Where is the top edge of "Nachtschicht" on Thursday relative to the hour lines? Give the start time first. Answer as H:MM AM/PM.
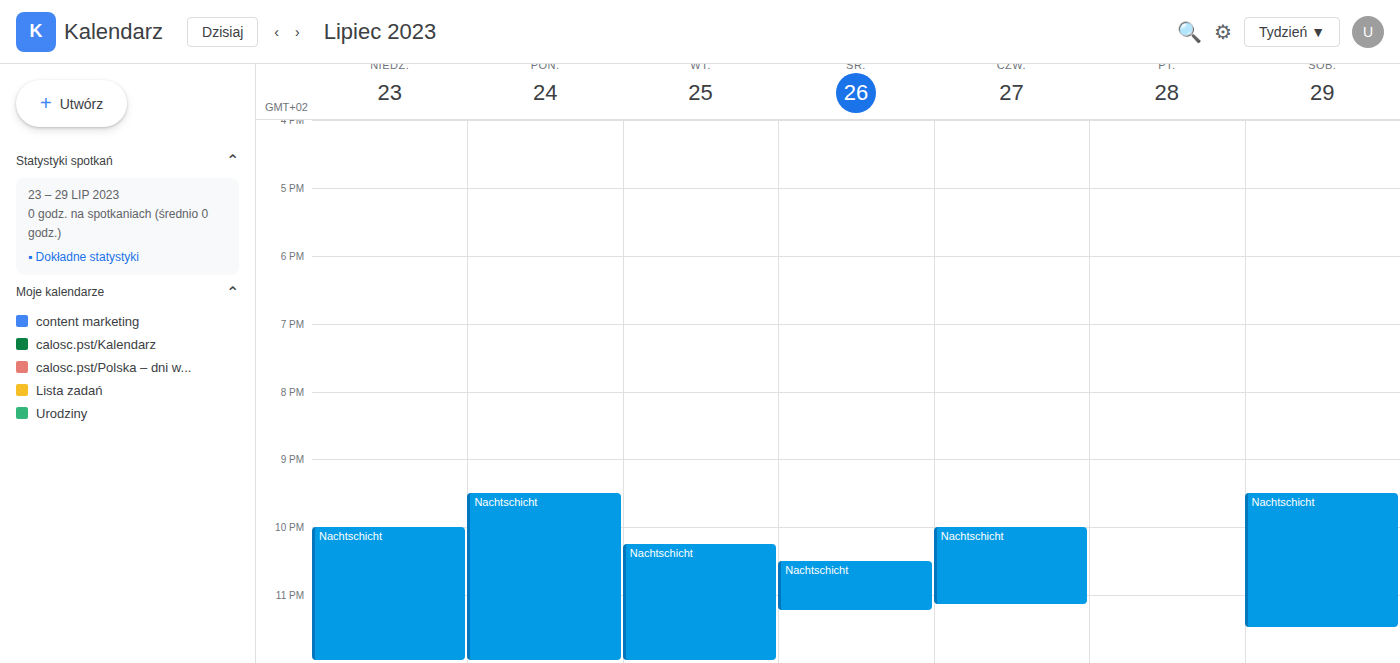
10:00 PM -- exactly on the 10 PM line.